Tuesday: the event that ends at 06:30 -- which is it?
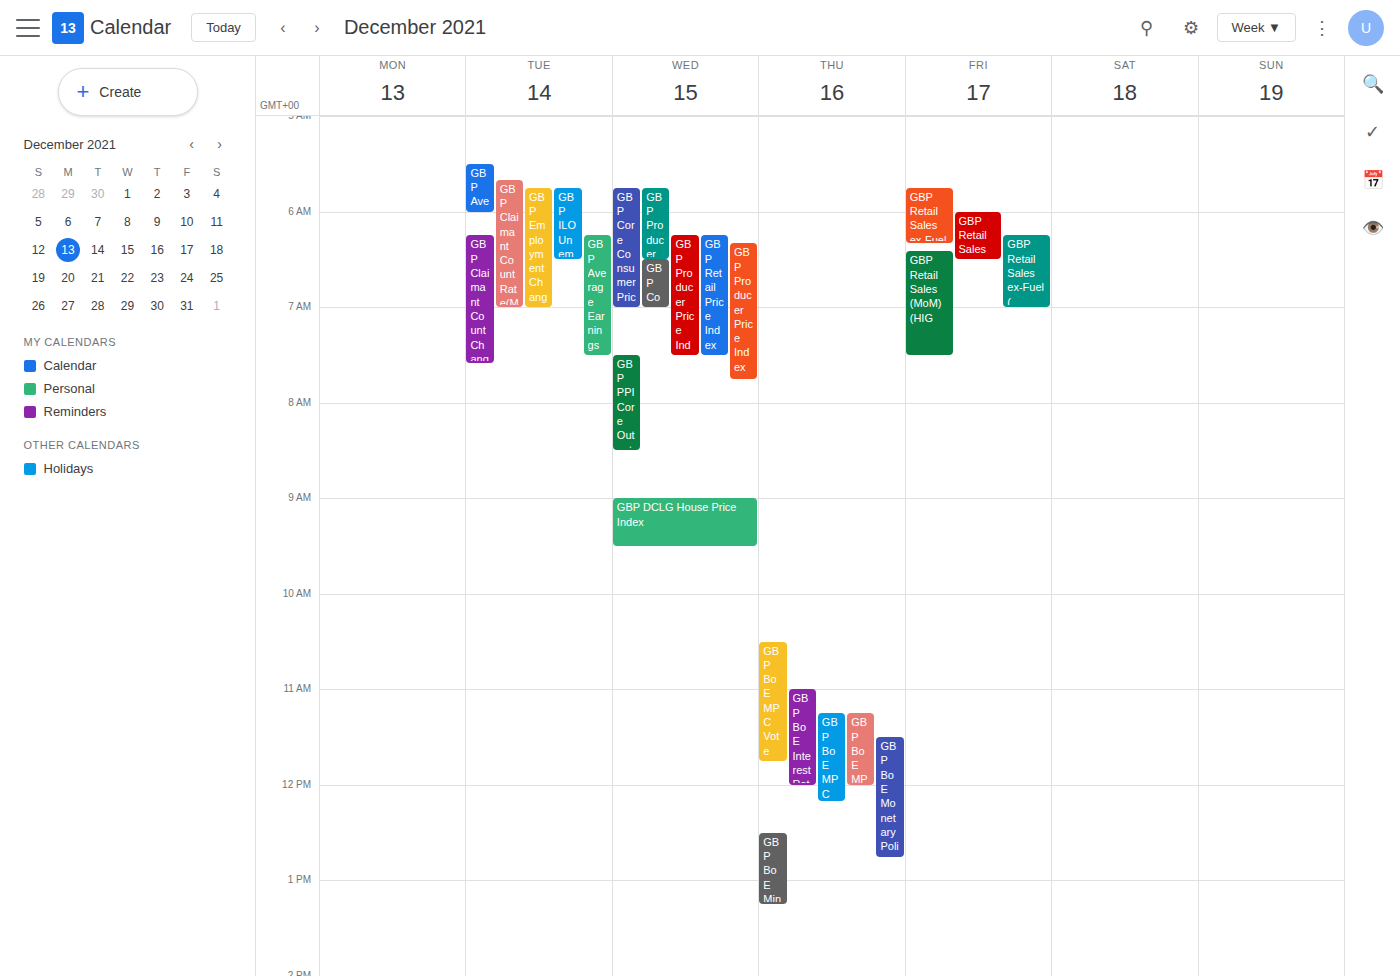
"GBP ILO Unemployment Rate"